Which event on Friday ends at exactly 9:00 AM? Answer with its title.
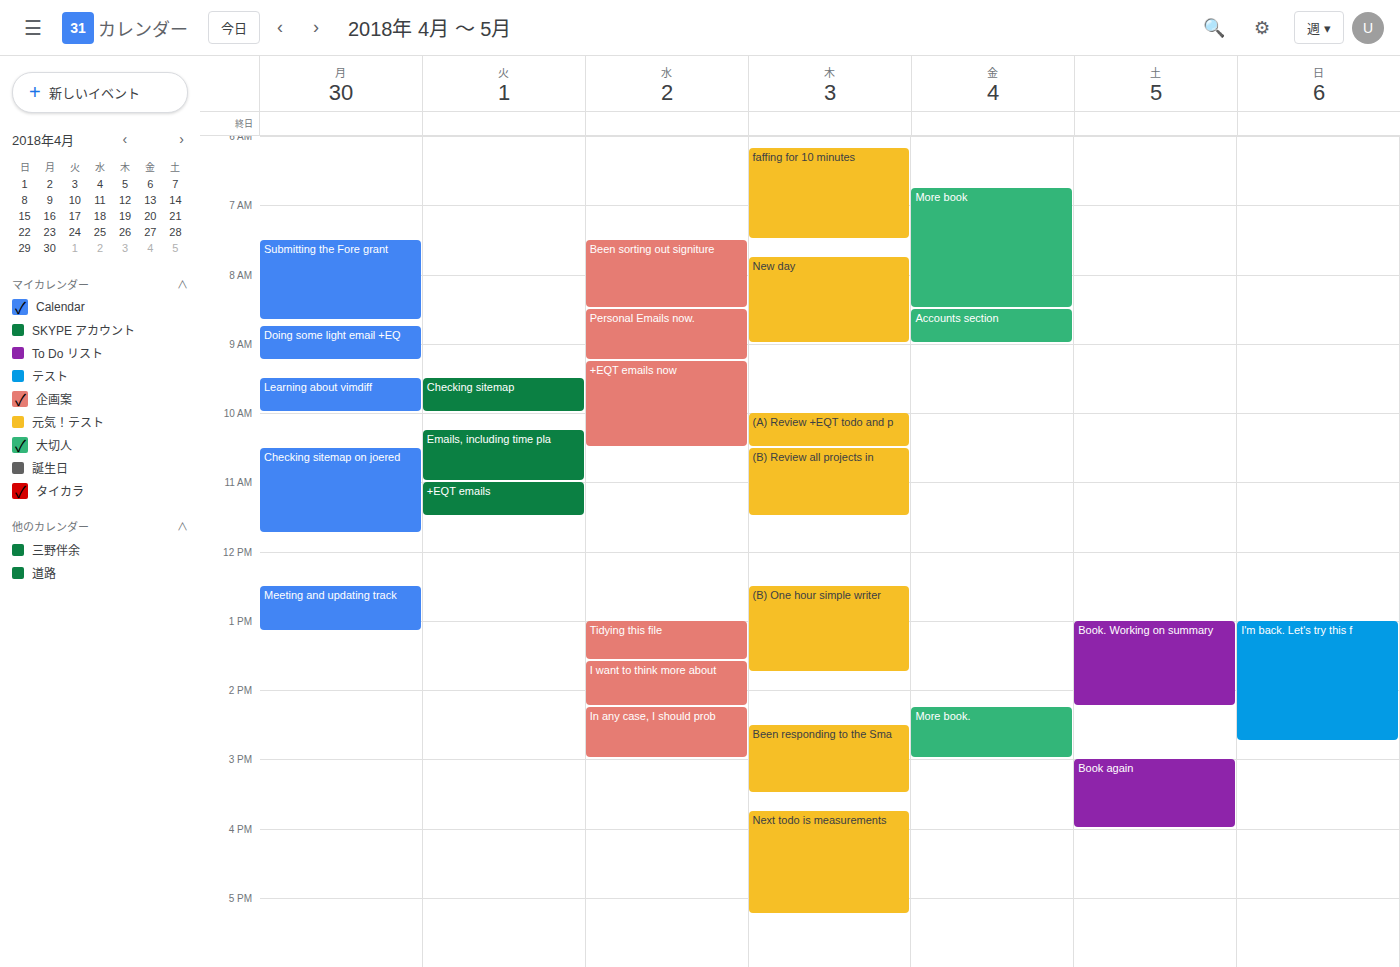
"Accounts section"